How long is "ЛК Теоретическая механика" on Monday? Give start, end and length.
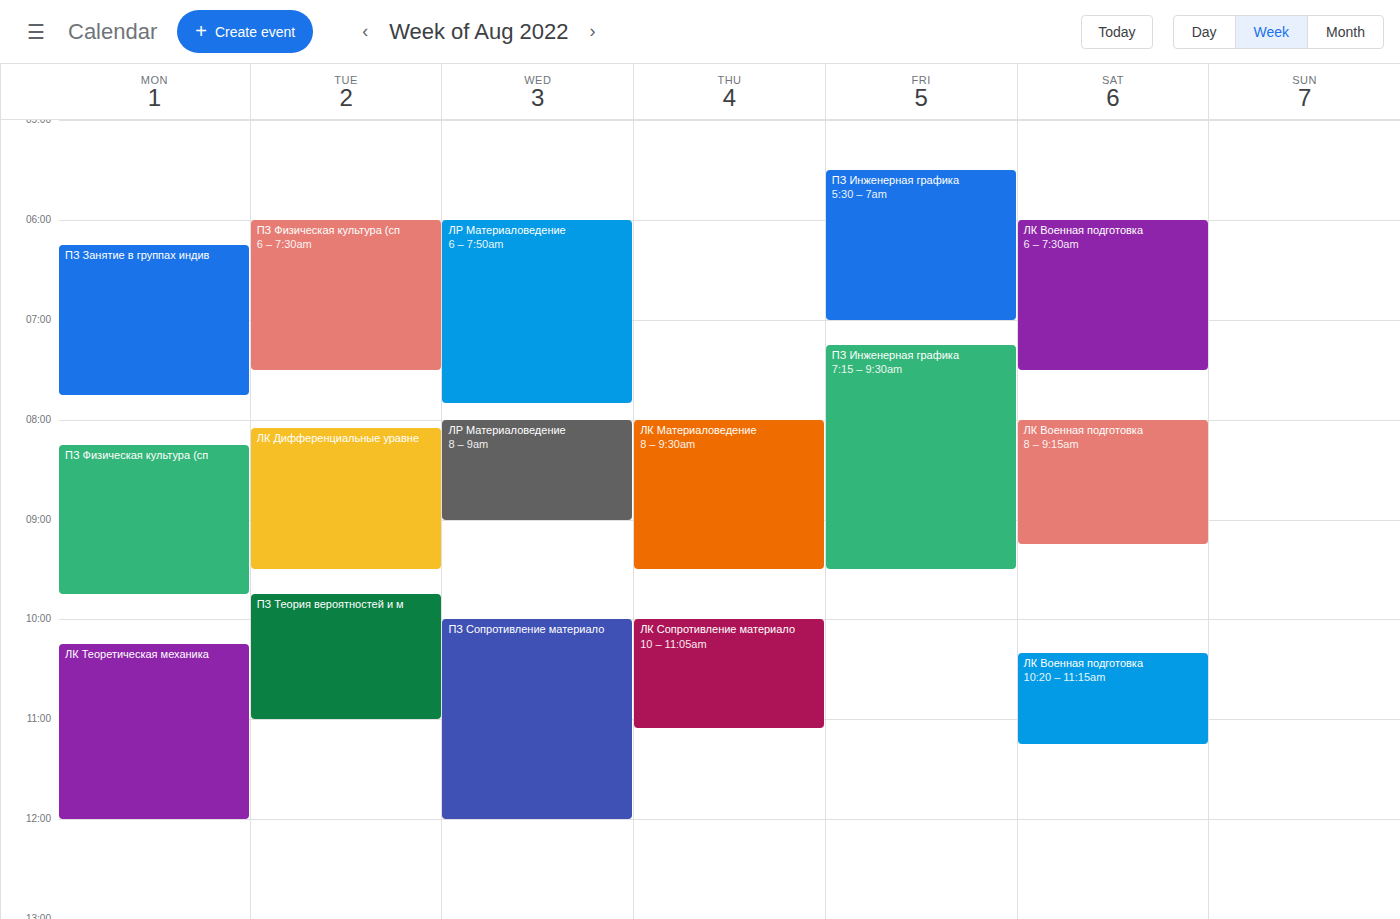
10:15 to 12:00, 1 hour 45 minutes